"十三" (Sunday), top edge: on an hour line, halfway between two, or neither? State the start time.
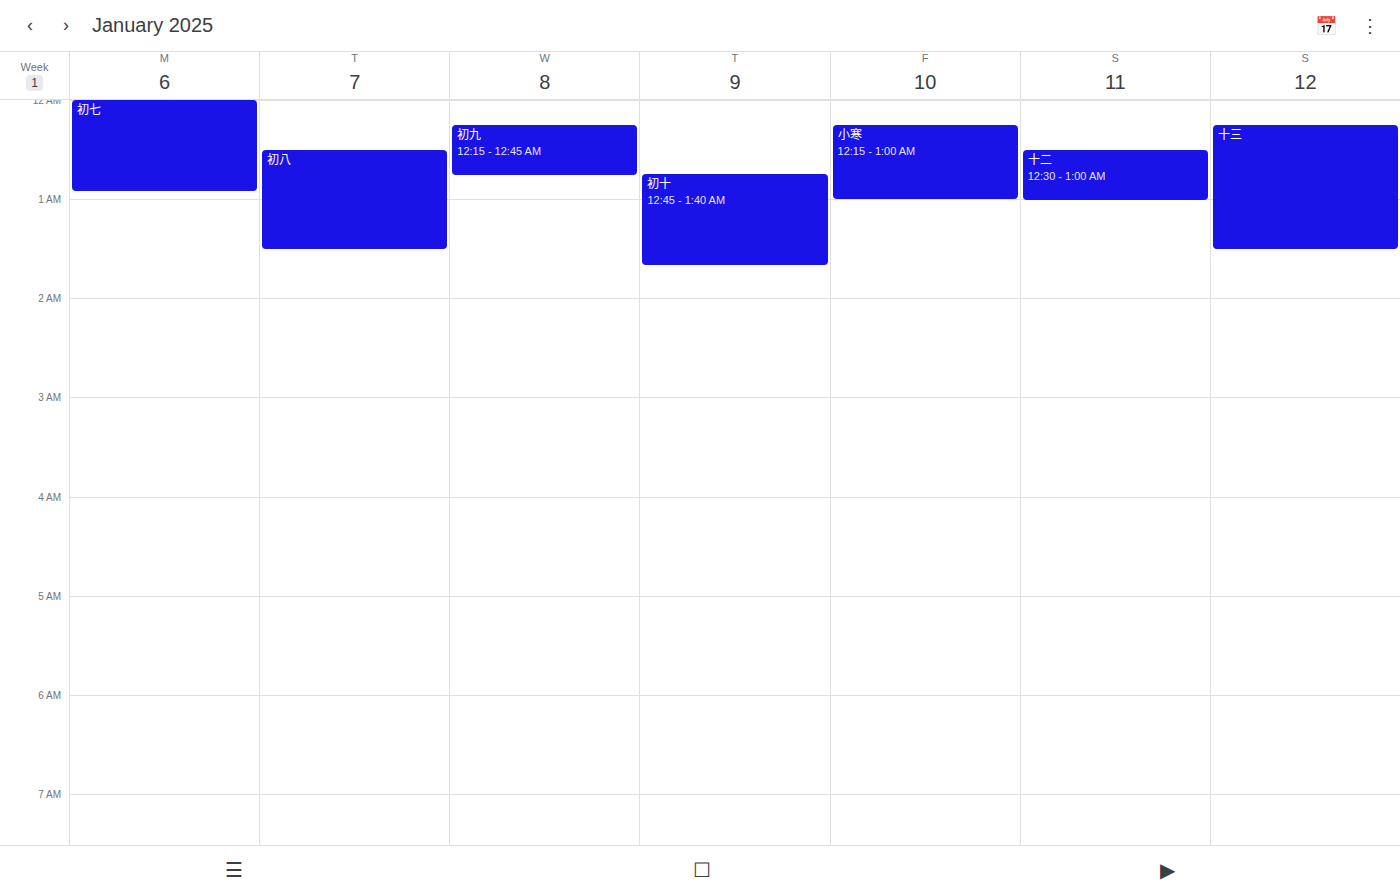
12:15 AM -- neither: a quarter of the way from the 12 AM line to the 1 AM line.